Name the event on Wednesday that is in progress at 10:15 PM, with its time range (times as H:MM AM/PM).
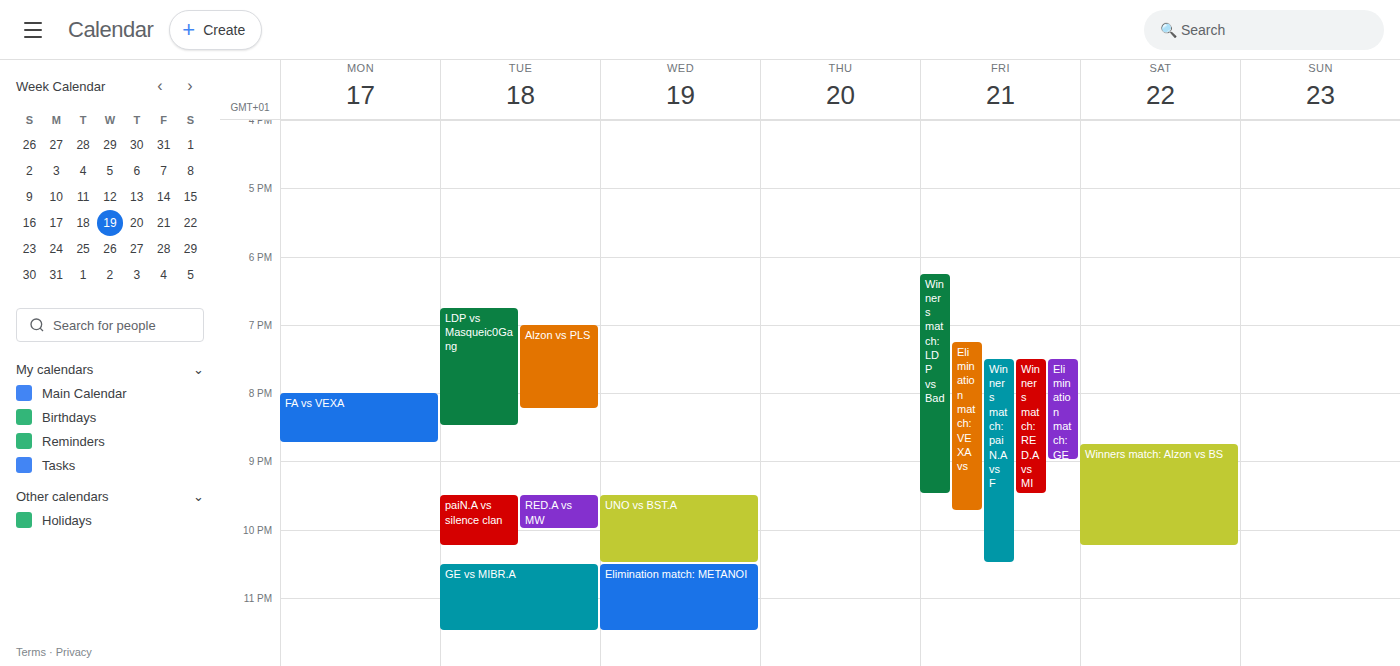
"UNO vs BST.A", 9:30 PM to 10:30 PM